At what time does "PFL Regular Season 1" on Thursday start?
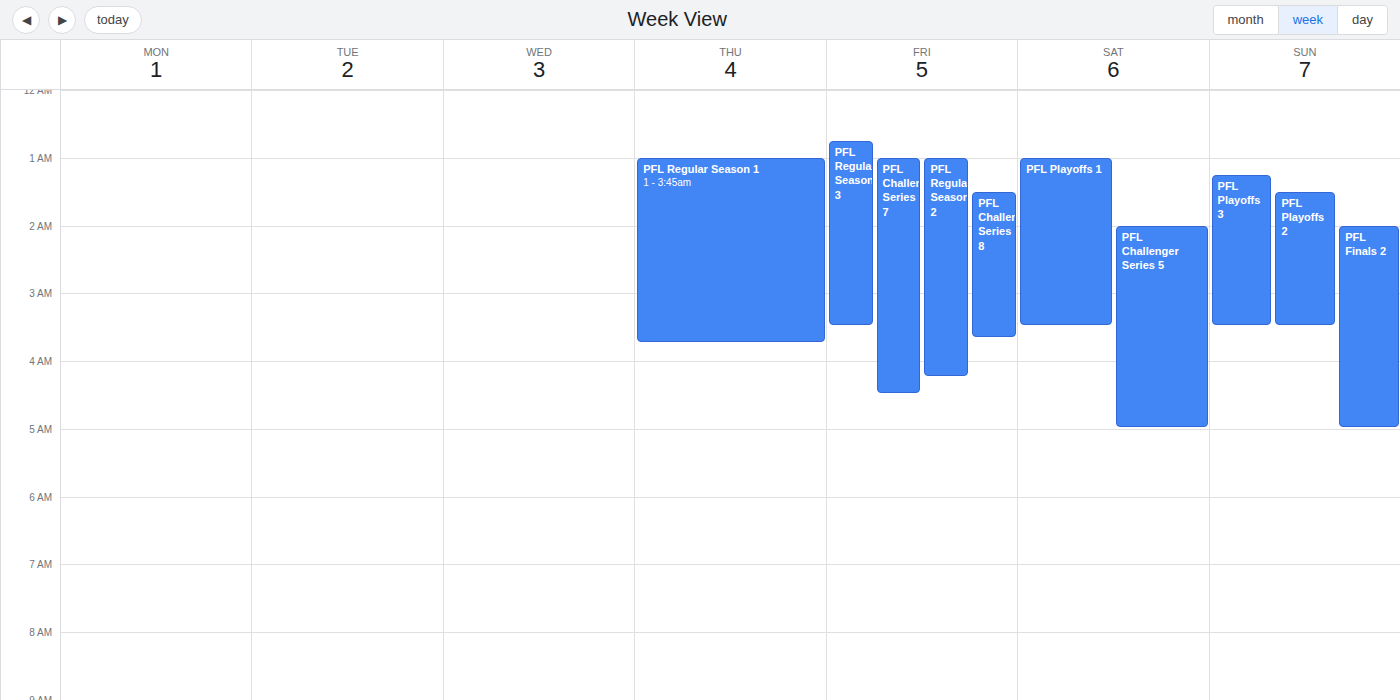
1:00 AM